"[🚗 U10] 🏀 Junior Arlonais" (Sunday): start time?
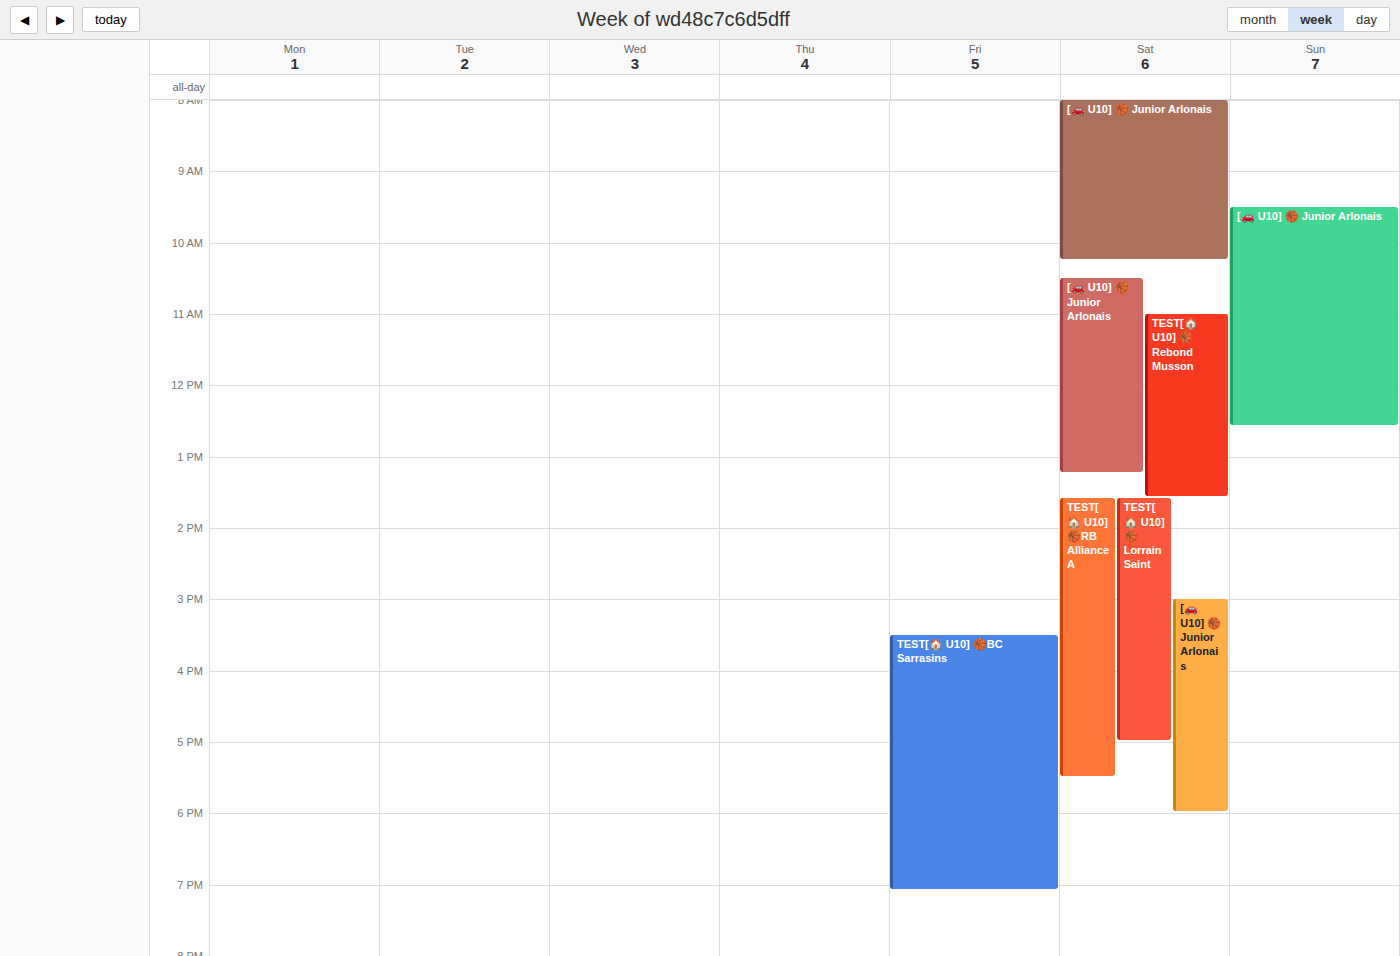
9:30 AM